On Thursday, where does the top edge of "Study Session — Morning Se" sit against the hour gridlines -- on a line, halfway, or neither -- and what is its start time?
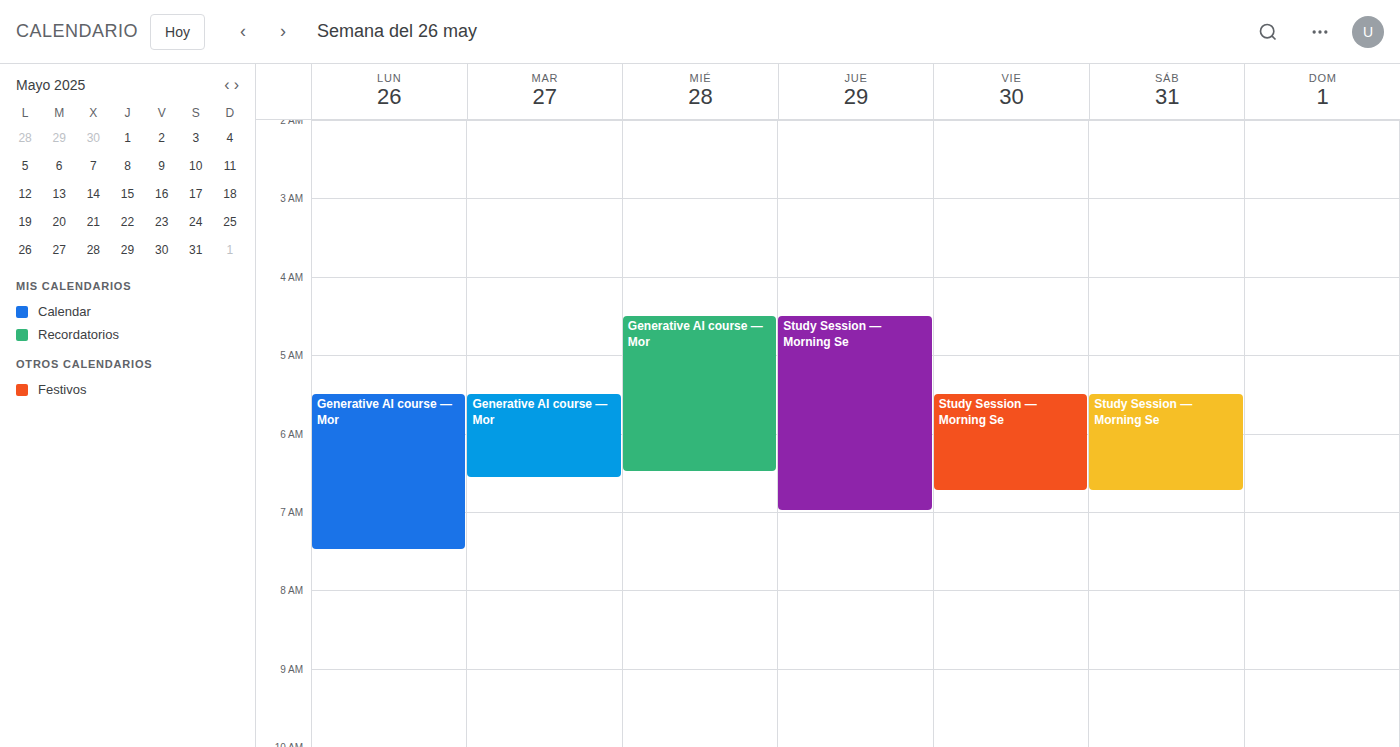
4:30 AM -- halfway between the 4 AM and 5 AM lines.